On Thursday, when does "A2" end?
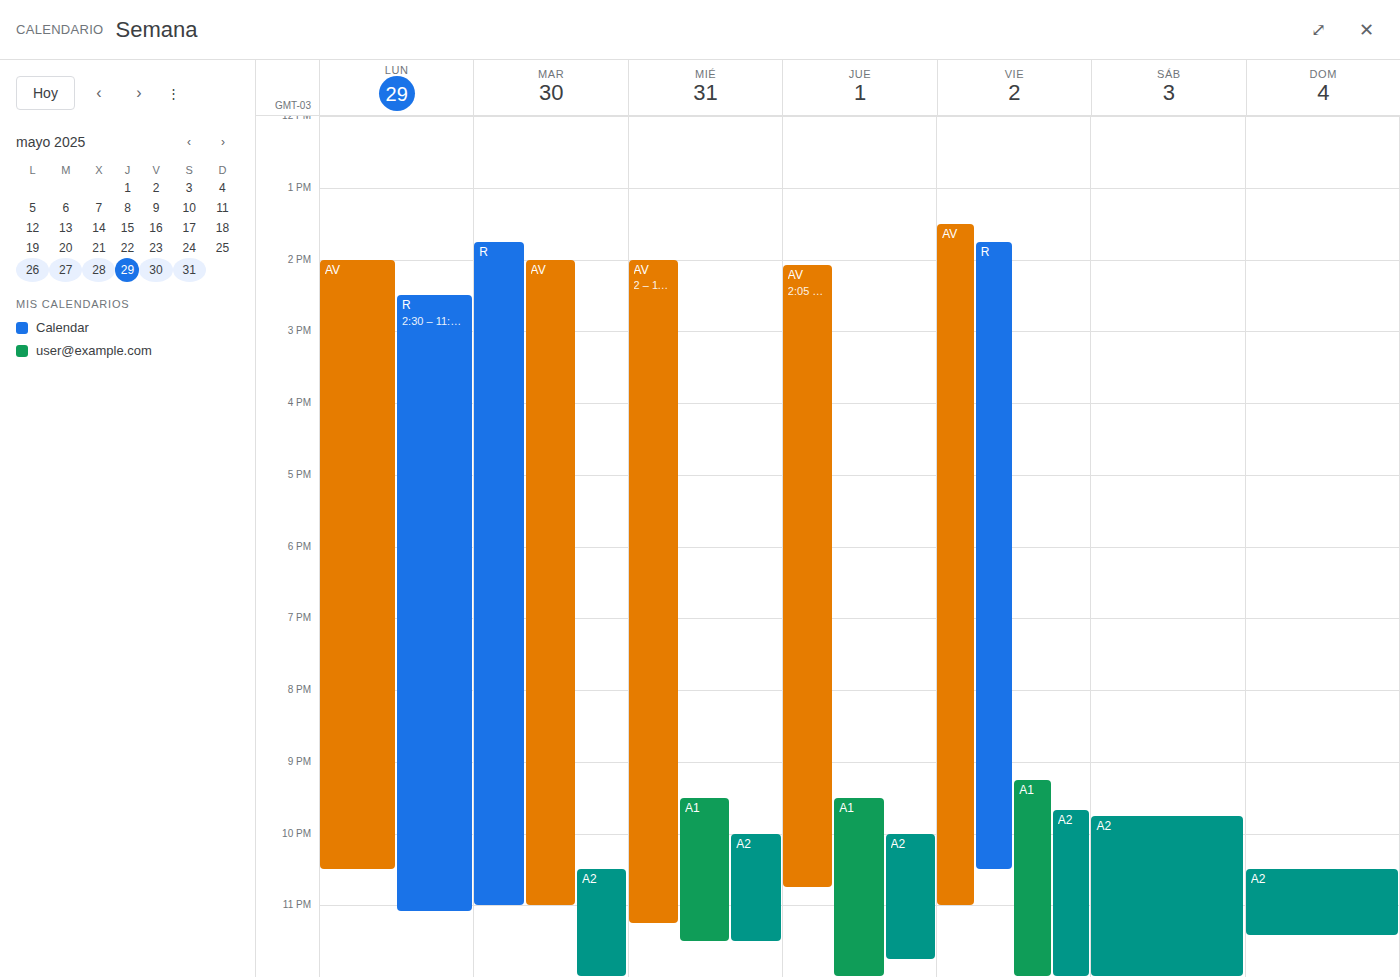
11:45 PM